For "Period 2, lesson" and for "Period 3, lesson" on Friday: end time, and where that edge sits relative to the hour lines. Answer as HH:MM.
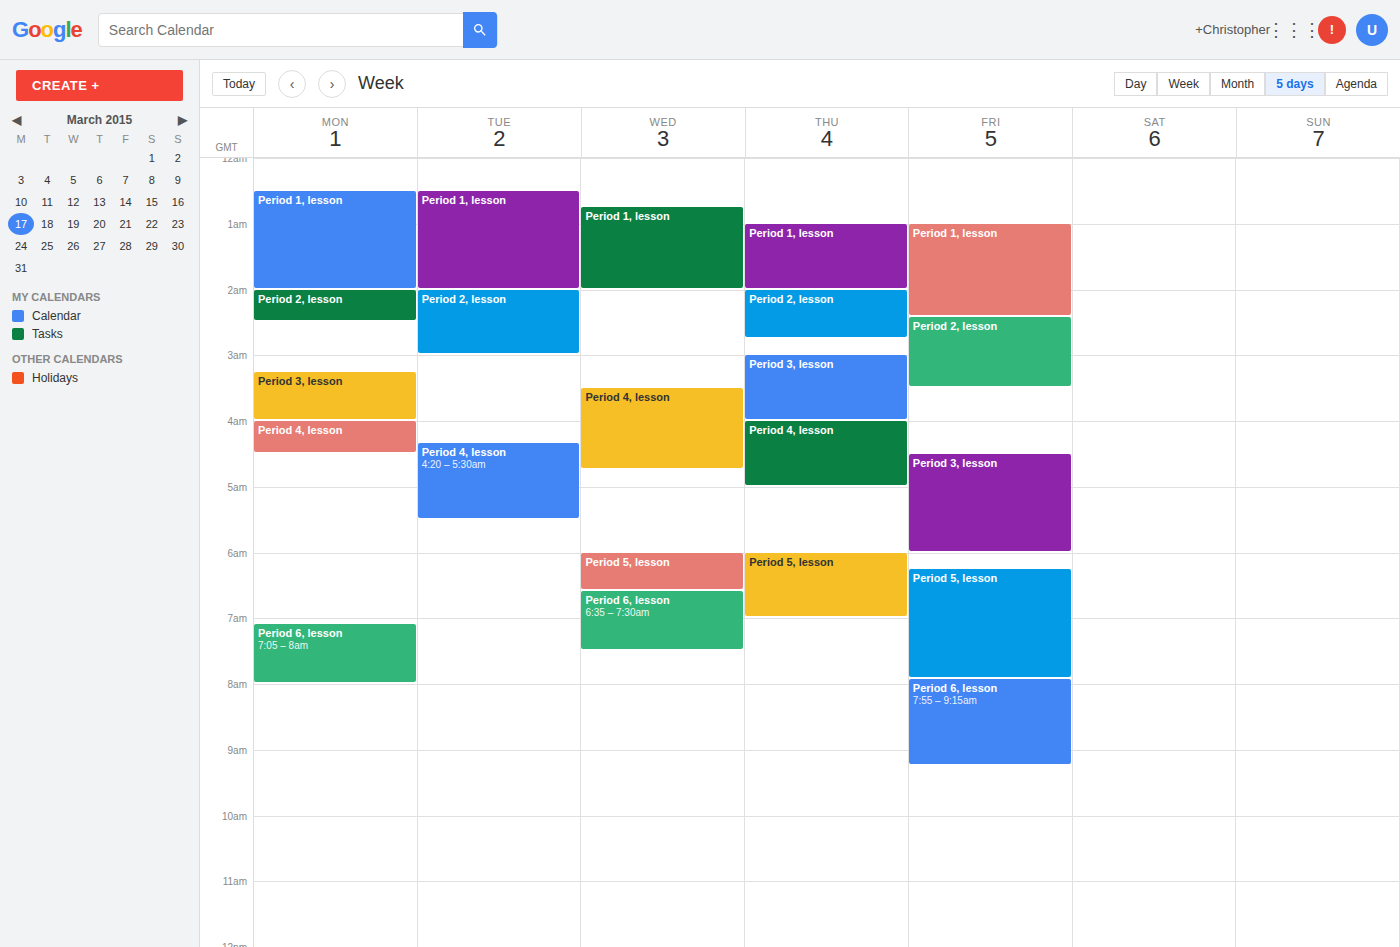
"Period 2, lesson": 03:30, halfway between the 03:00 and 04:00 lines. "Period 3, lesson": 06:00, exactly on the 06:00 line.